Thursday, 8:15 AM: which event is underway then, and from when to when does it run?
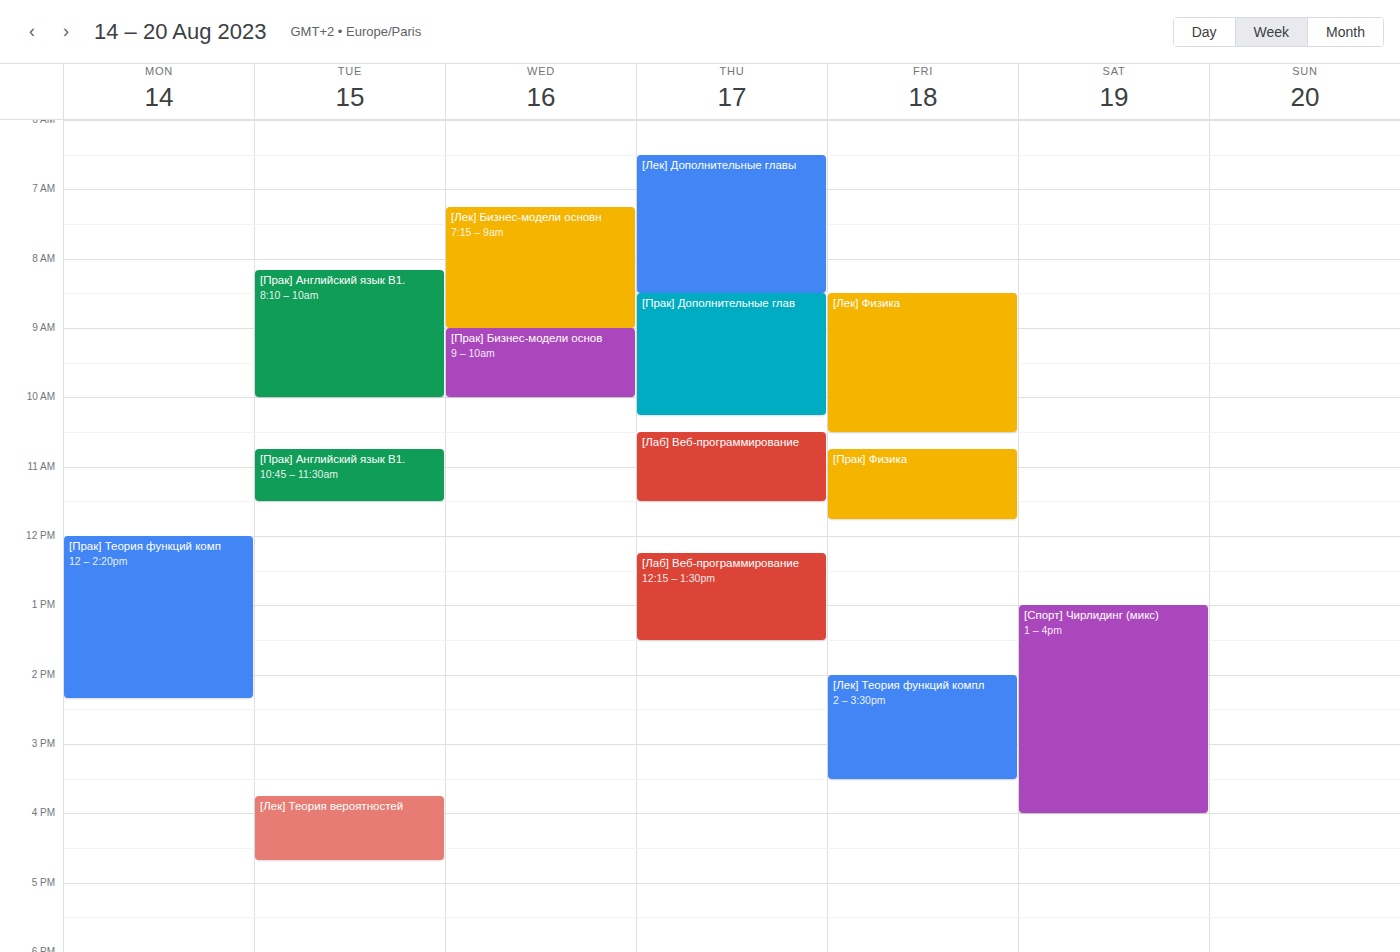
"[Лек] Дополнительные главы", 6:30 AM to 8:30 AM